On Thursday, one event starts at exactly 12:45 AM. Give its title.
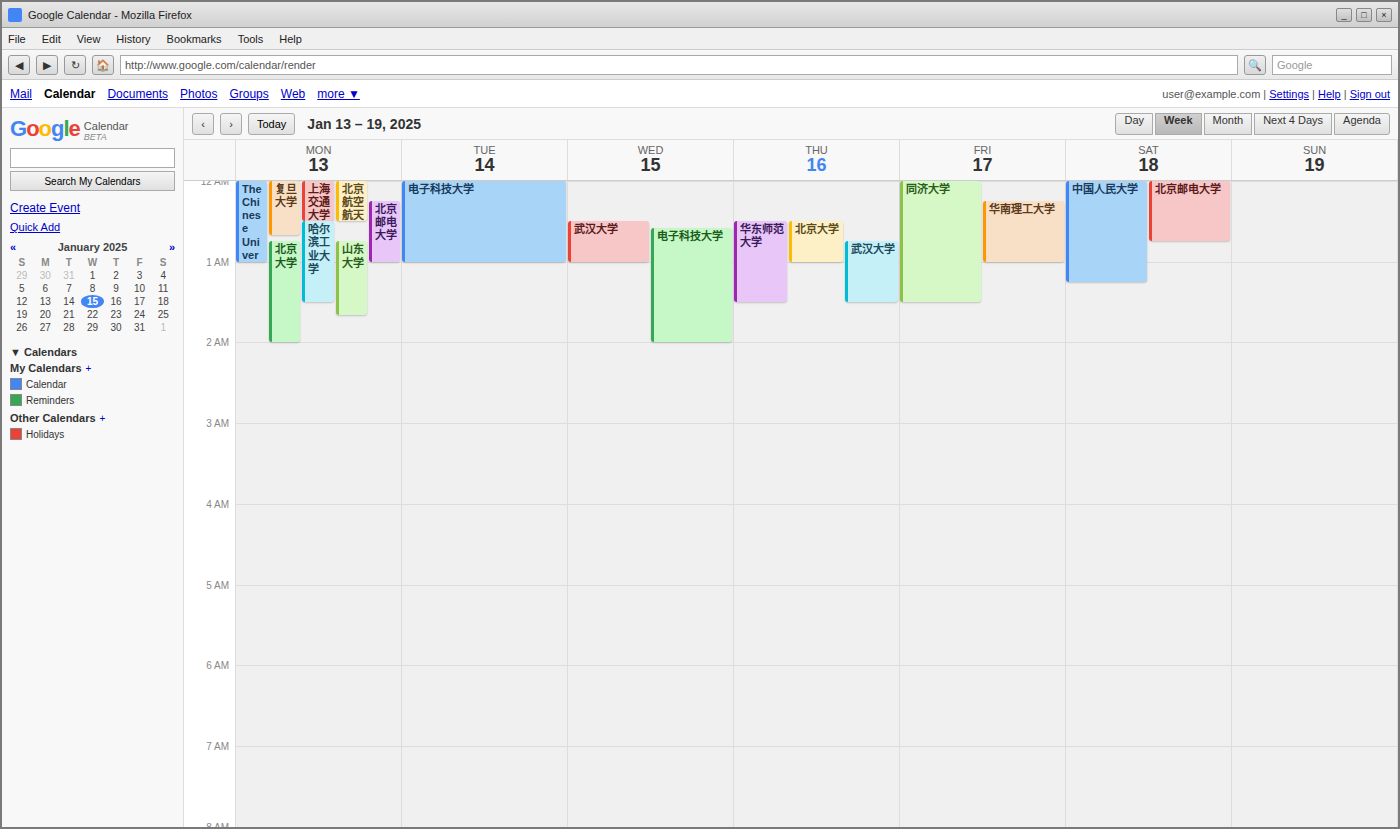
"武汉大学"